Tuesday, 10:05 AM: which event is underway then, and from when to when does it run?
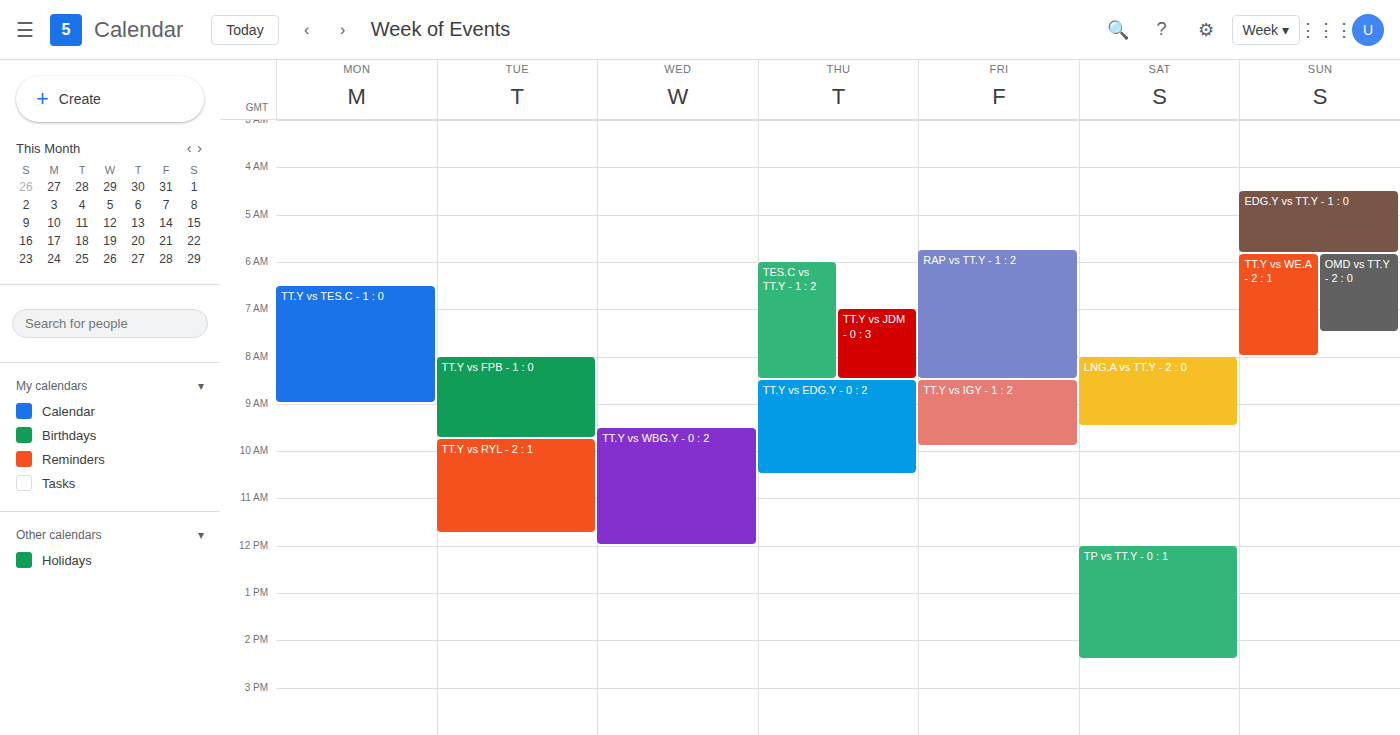
"TT.Y vs RYL - 2 : 1", 9:45 AM to 11:45 AM